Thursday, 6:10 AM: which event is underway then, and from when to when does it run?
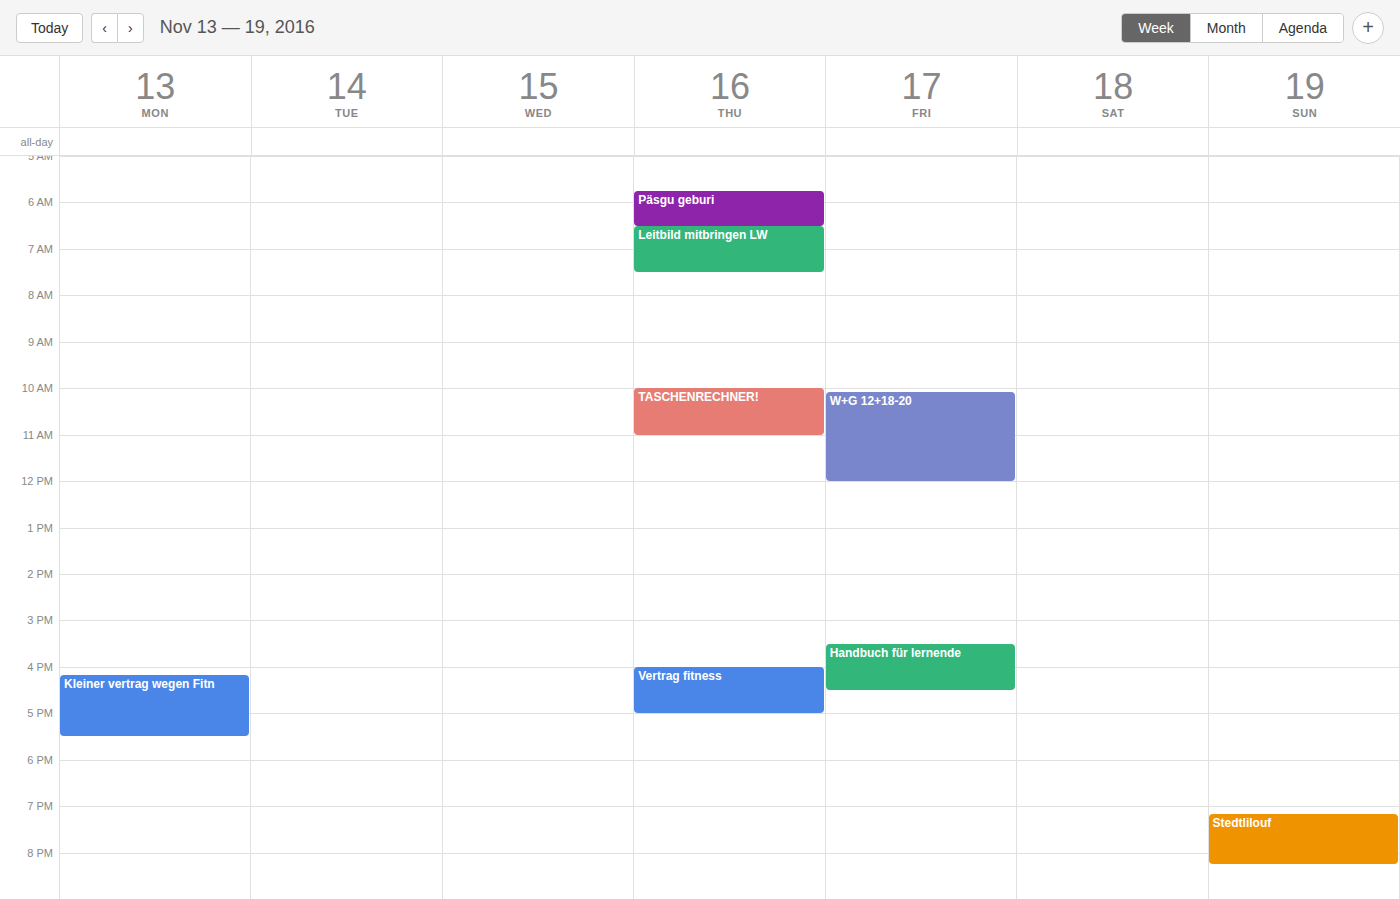
"Päsgu geburi", 5:45 AM to 6:30 AM